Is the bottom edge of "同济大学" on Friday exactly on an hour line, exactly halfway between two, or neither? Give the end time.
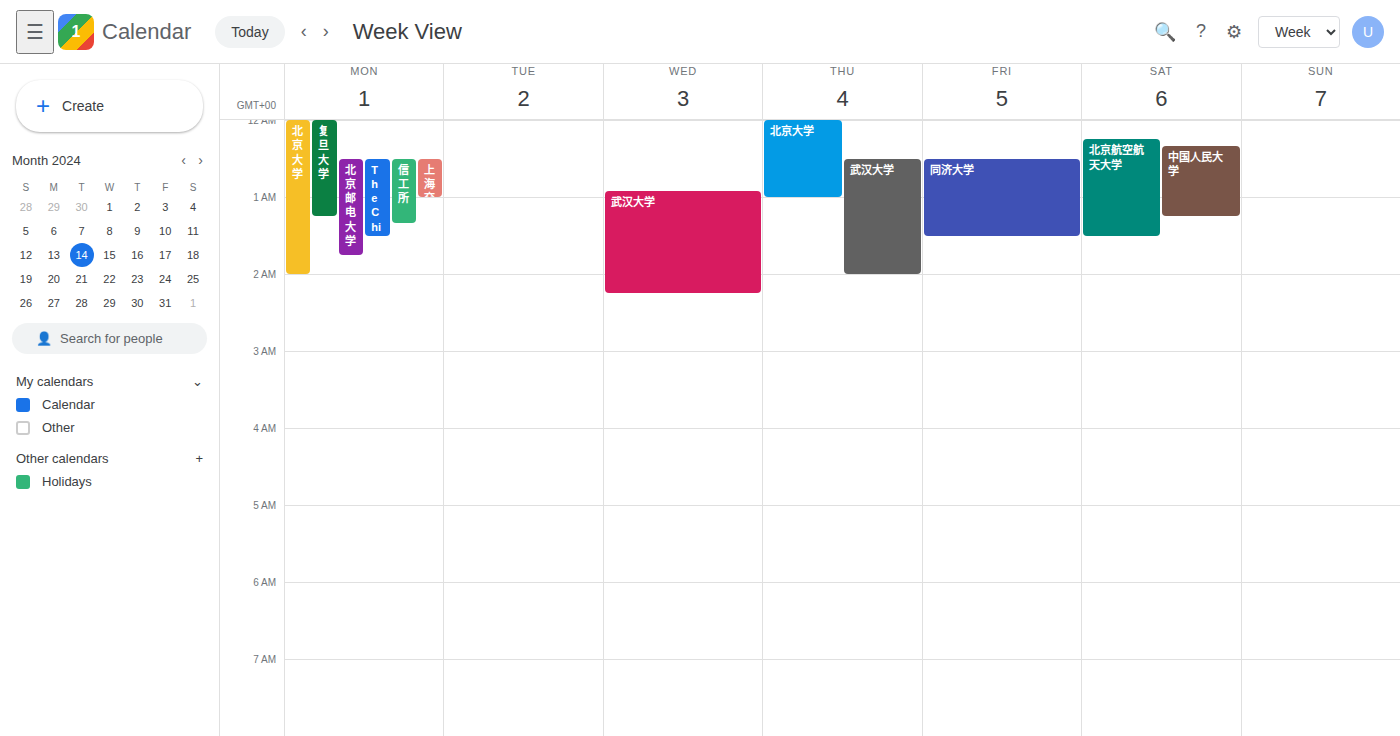
1:30 AM -- halfway between the 1 AM and 2 AM lines.